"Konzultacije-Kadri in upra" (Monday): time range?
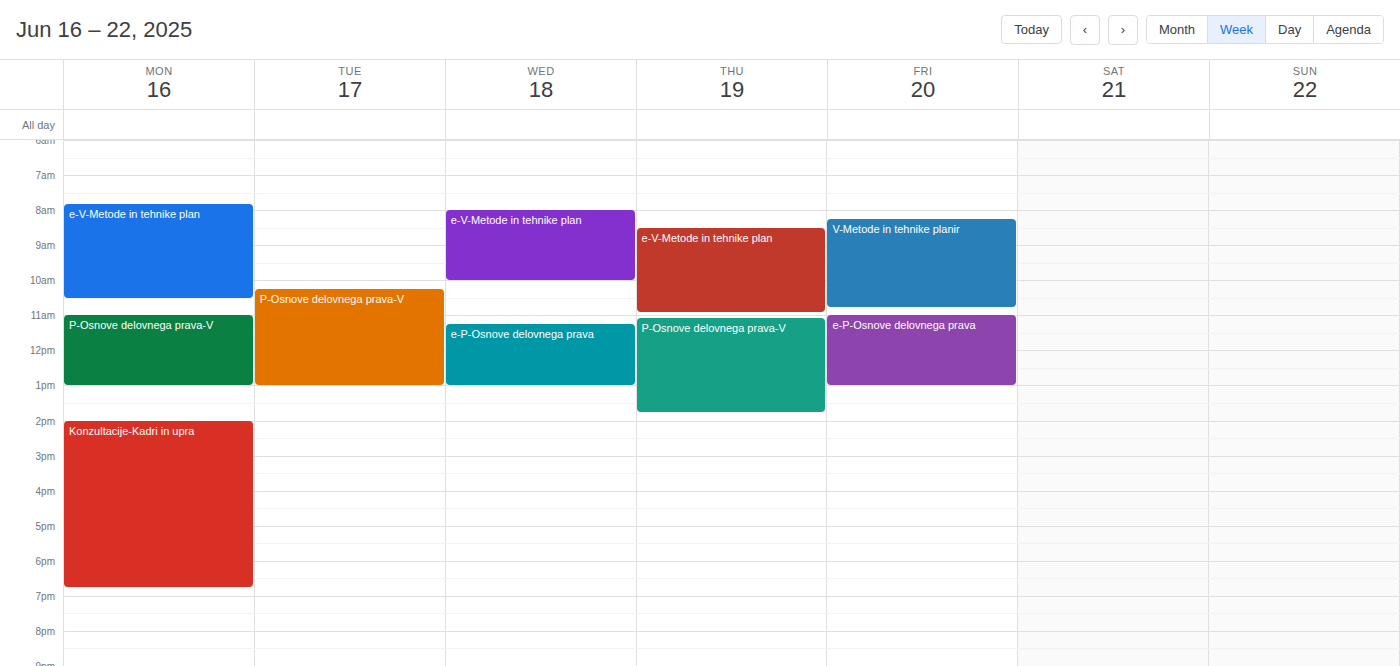
2:00 PM to 6:45 PM